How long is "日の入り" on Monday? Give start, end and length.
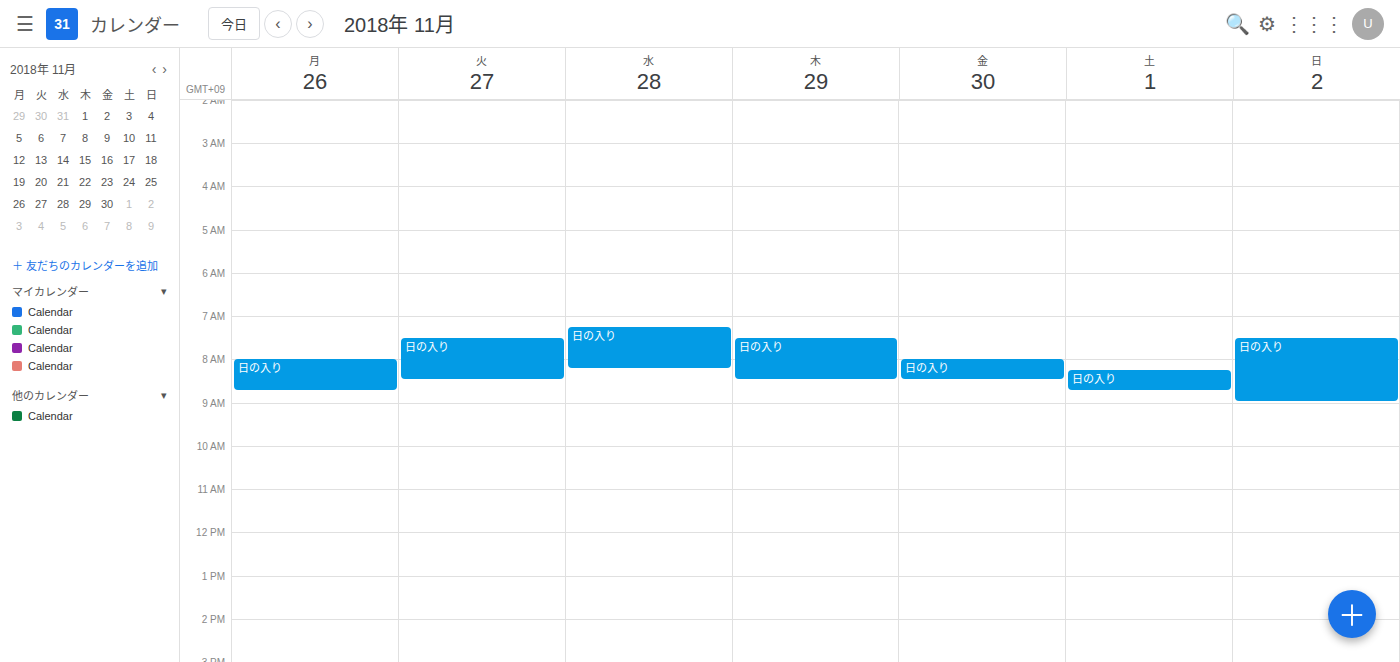
8:00 AM to 8:45 AM, 45 minutes